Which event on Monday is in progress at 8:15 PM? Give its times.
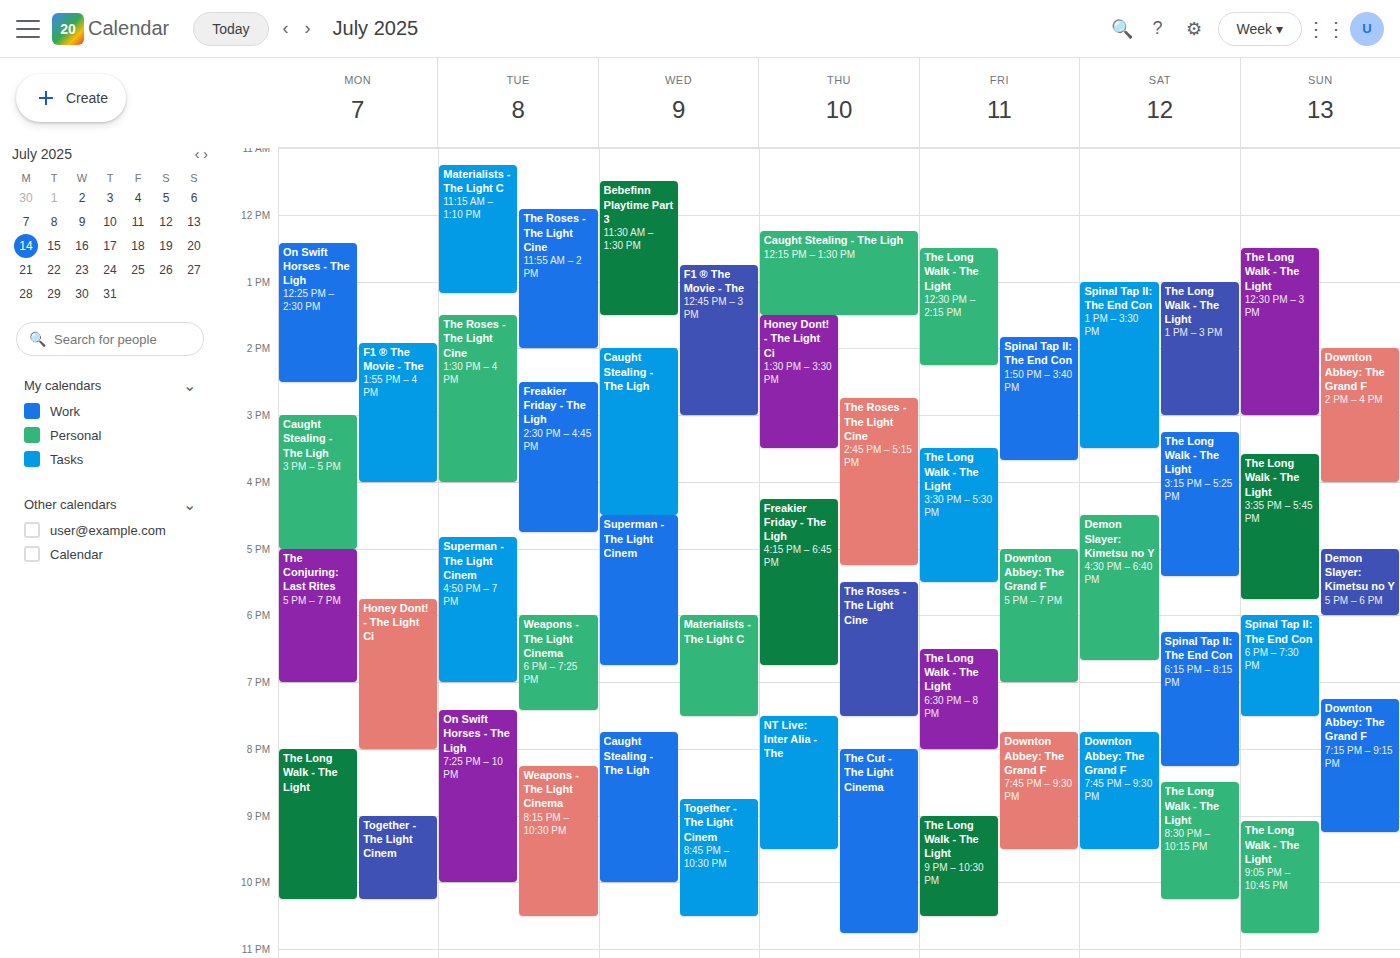
"The Long Walk - The Light", 8:00 PM to 10:15 PM